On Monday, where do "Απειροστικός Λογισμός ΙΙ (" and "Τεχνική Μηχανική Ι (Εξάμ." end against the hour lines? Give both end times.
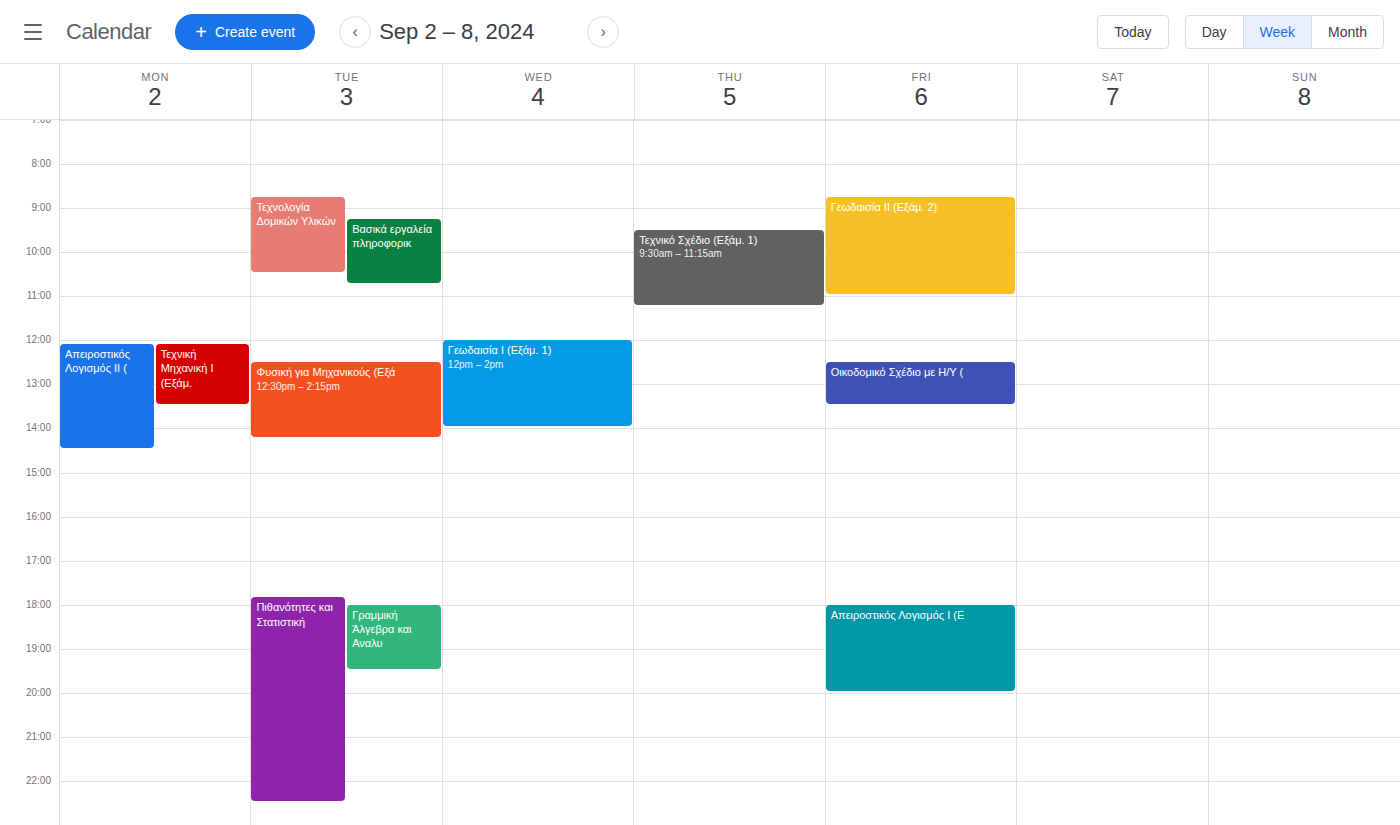
"Απειροστικός Λογισμός ΙΙ (": 14:30, halfway between the 14:00 and 15:00 lines. "Τεχνική Μηχανική Ι (Εξάμ.": 13:30, halfway between the 13:00 and 14:00 lines.